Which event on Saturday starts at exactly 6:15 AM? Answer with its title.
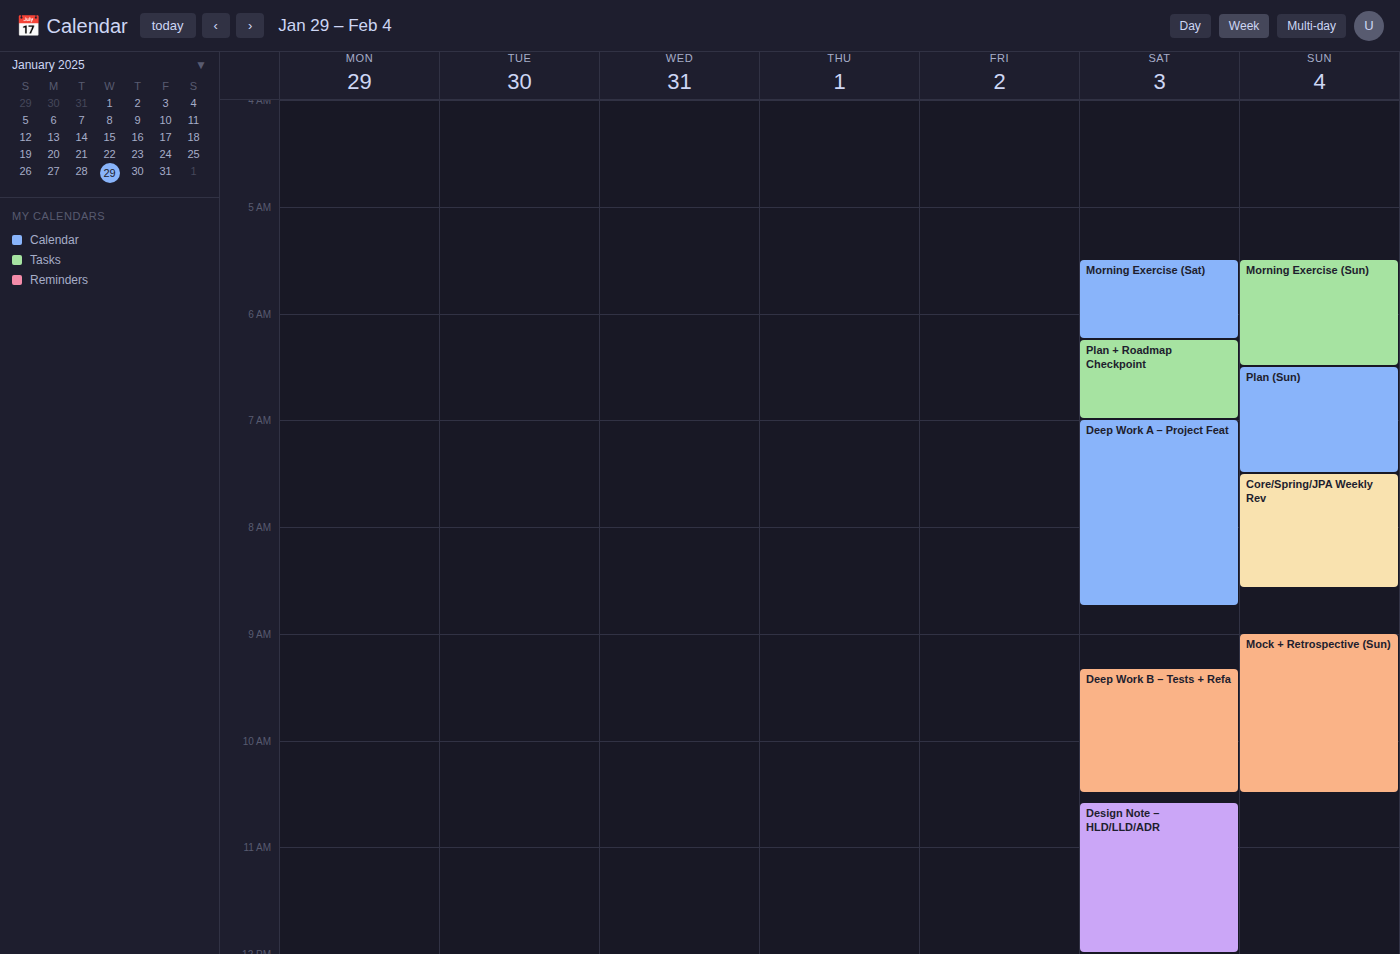
"Plan + Roadmap Checkpoint"